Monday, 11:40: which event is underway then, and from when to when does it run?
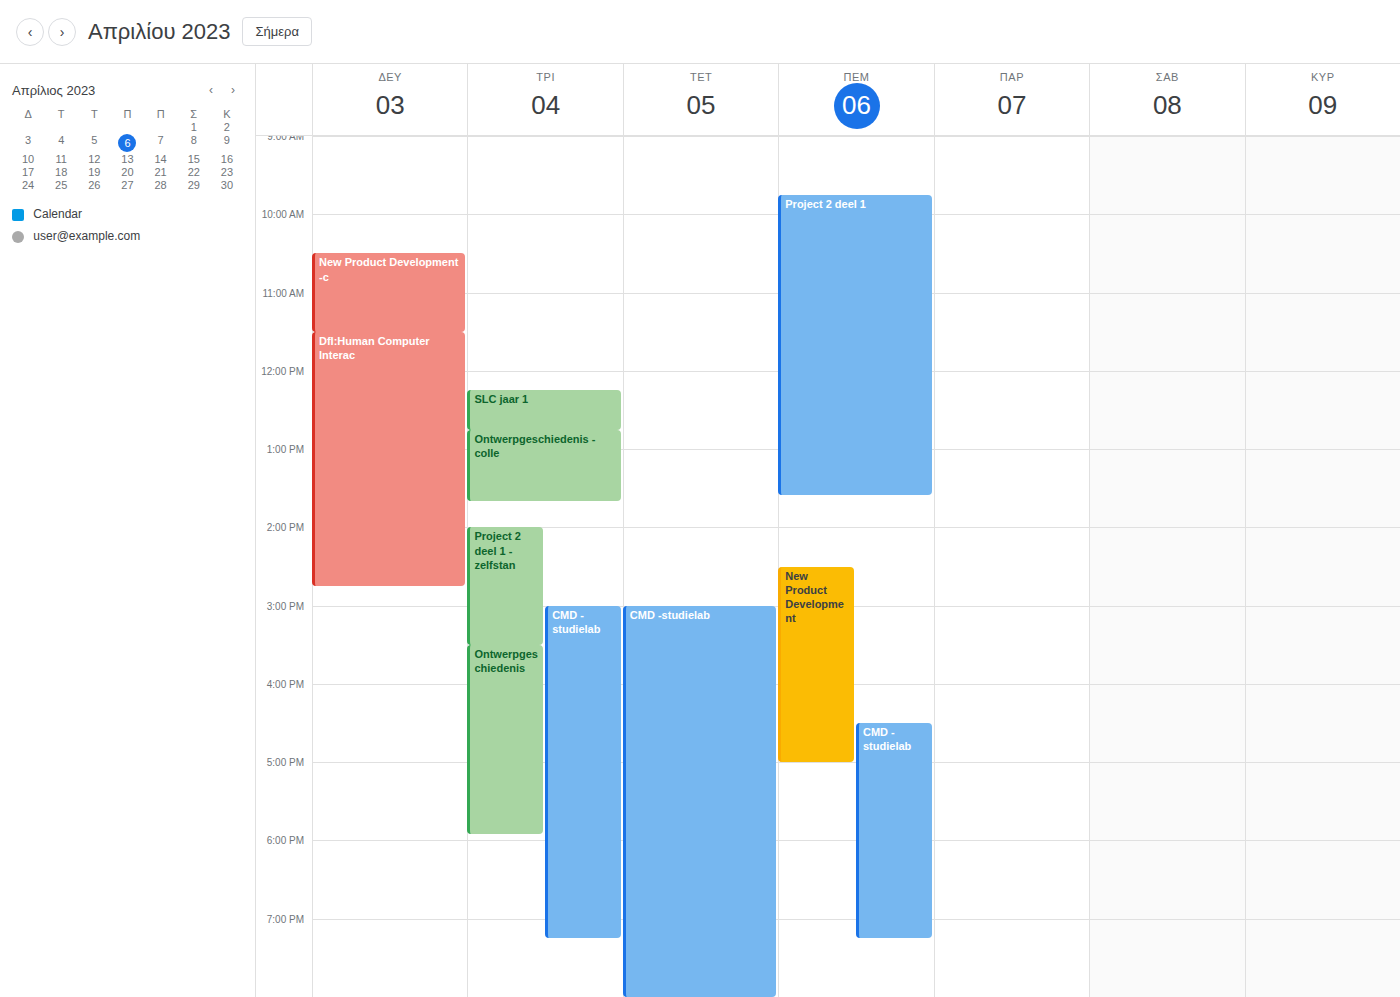
"DfI:Human Computer Interac", 11:30 to 14:45